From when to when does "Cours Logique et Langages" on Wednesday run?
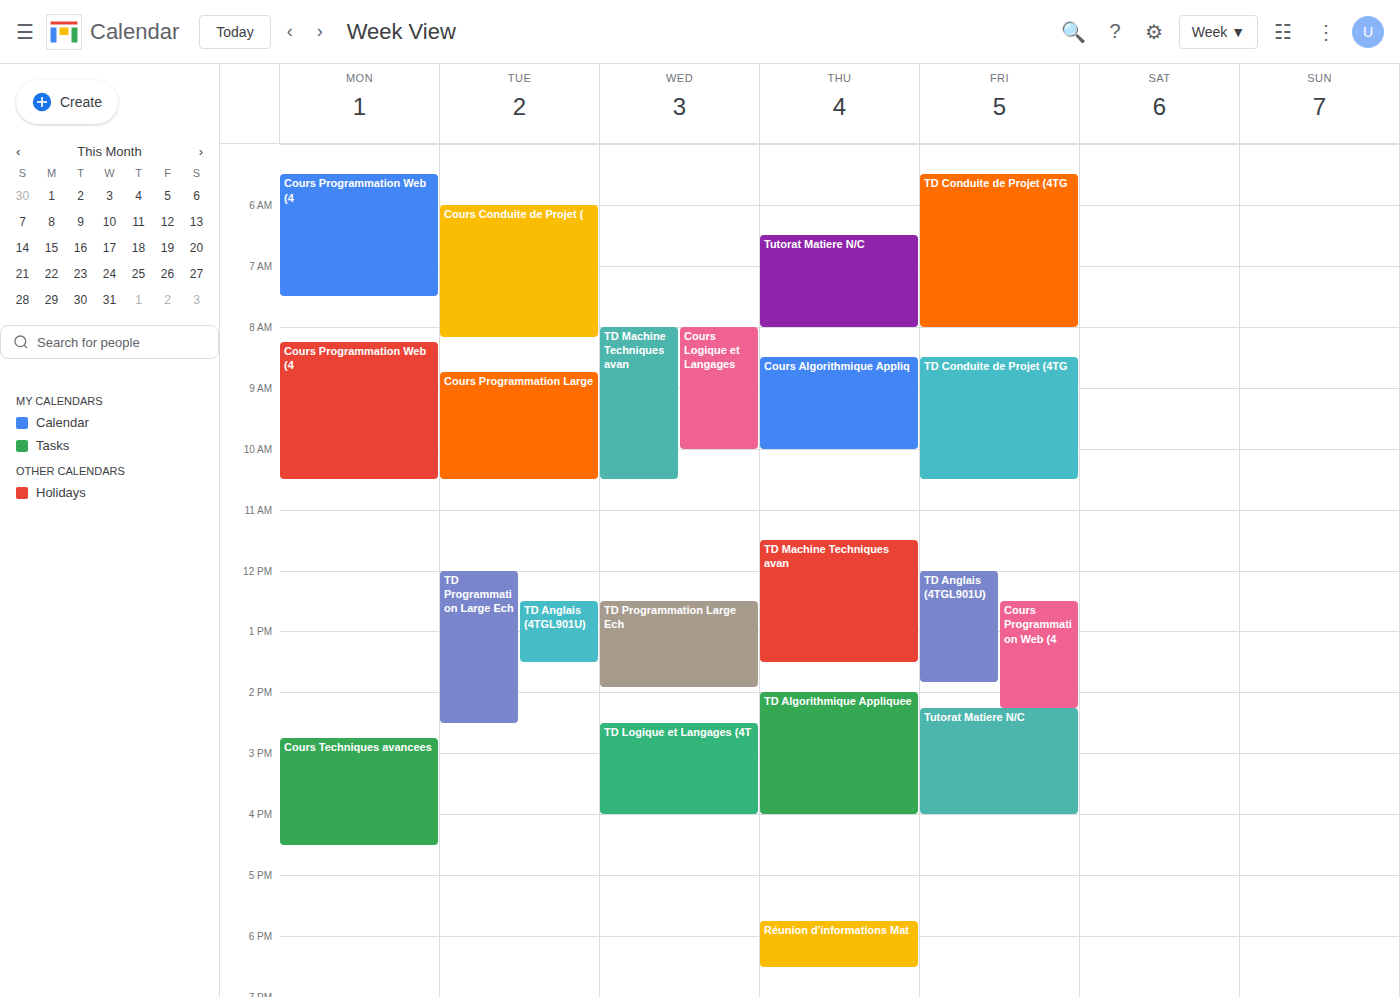
8:00 AM to 10:00 AM